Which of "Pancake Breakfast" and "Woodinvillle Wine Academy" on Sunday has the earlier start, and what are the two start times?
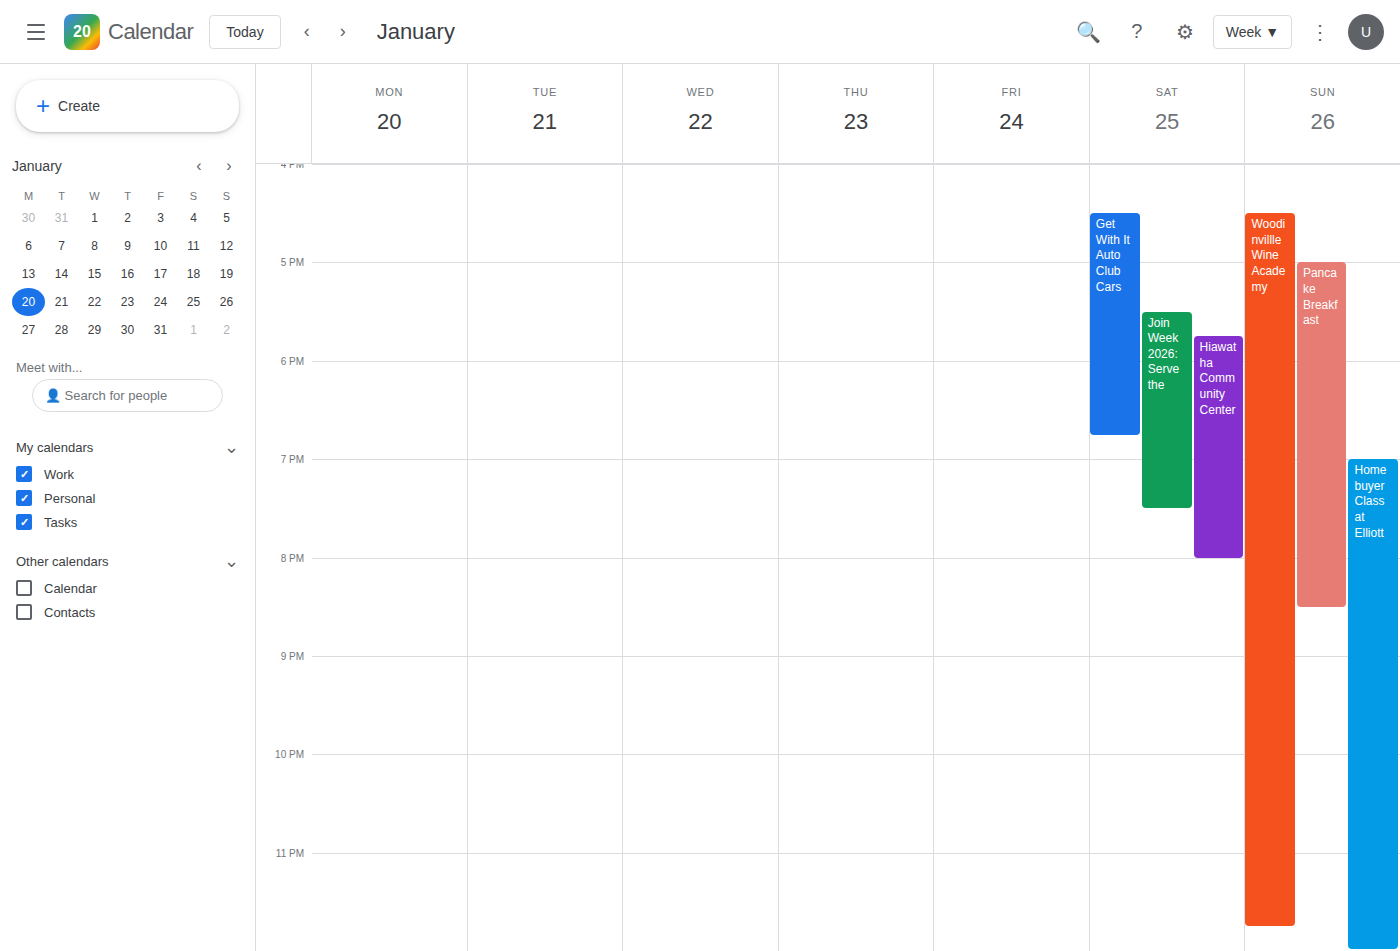
"Woodinvillle Wine Academy" 4:30 PM; "Pancake Breakfast" 5:00 PM.